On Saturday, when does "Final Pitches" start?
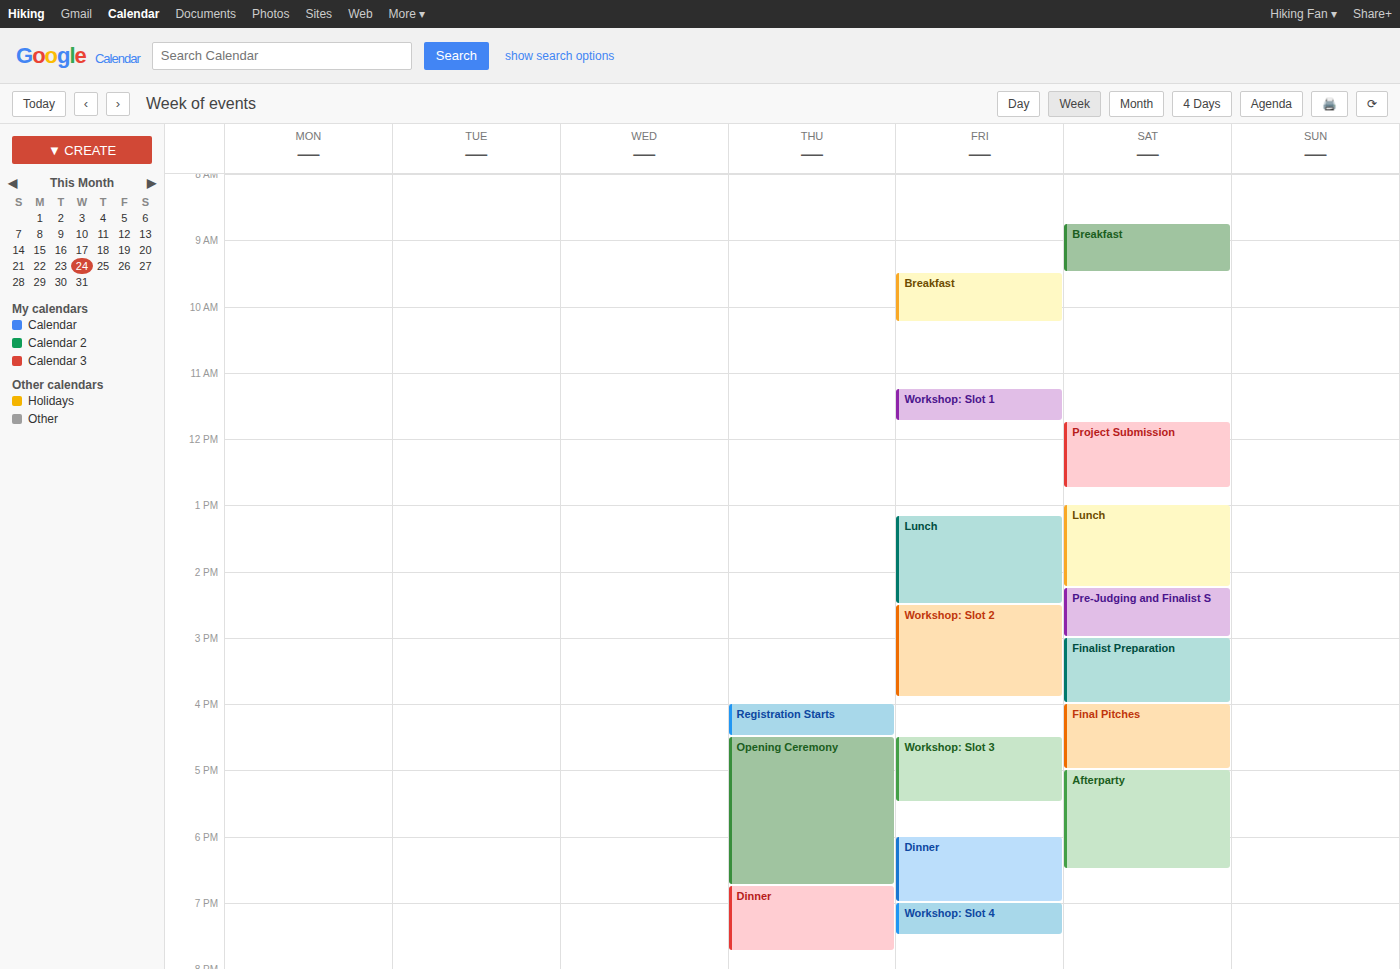
4:00 PM